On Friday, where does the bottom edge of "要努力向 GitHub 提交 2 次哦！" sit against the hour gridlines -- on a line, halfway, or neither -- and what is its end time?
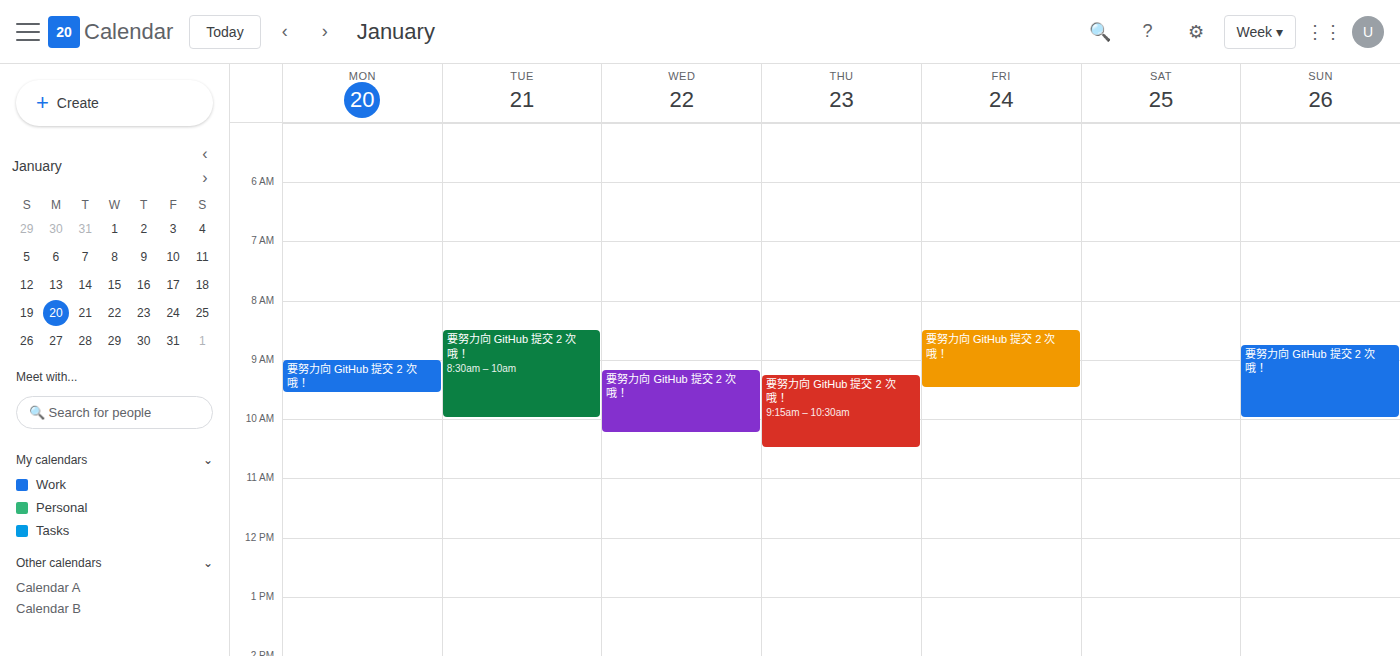
09:30 -- halfway between the 09:00 and 10:00 lines.